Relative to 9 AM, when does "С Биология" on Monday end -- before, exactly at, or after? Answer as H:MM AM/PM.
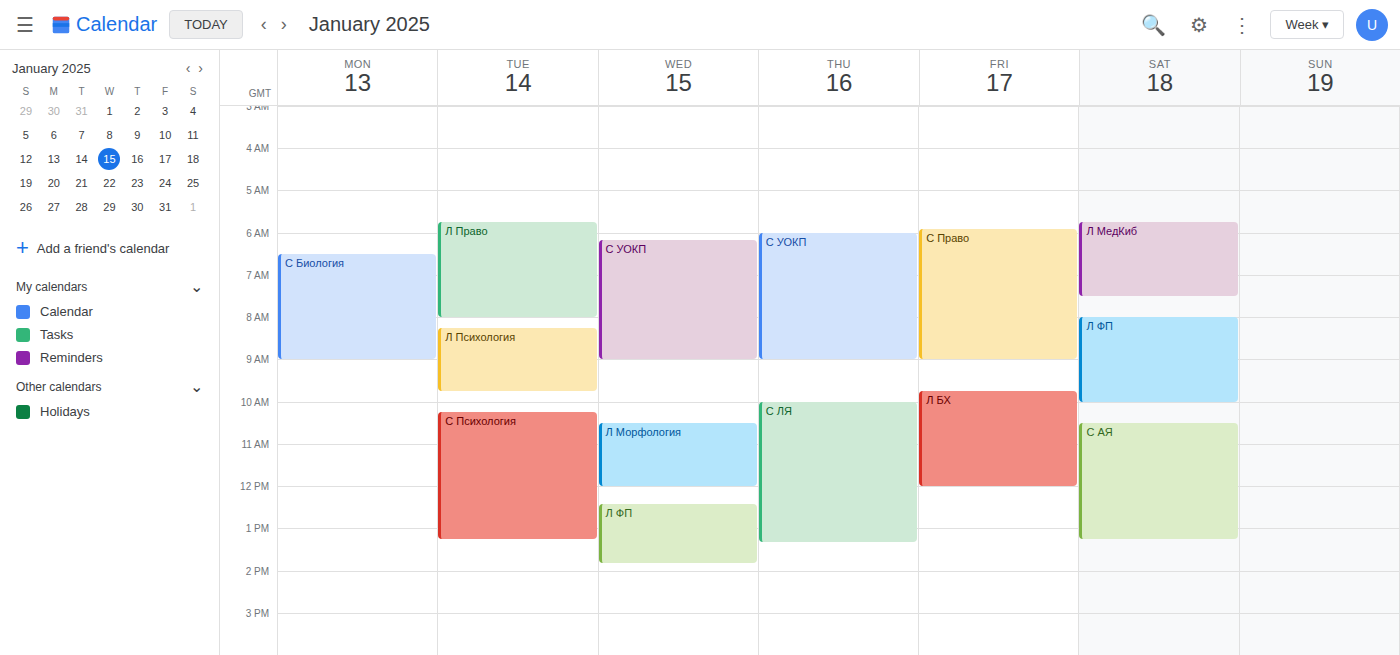
9:00 AM -- exactly at 9 AM, on the 9 AM line.